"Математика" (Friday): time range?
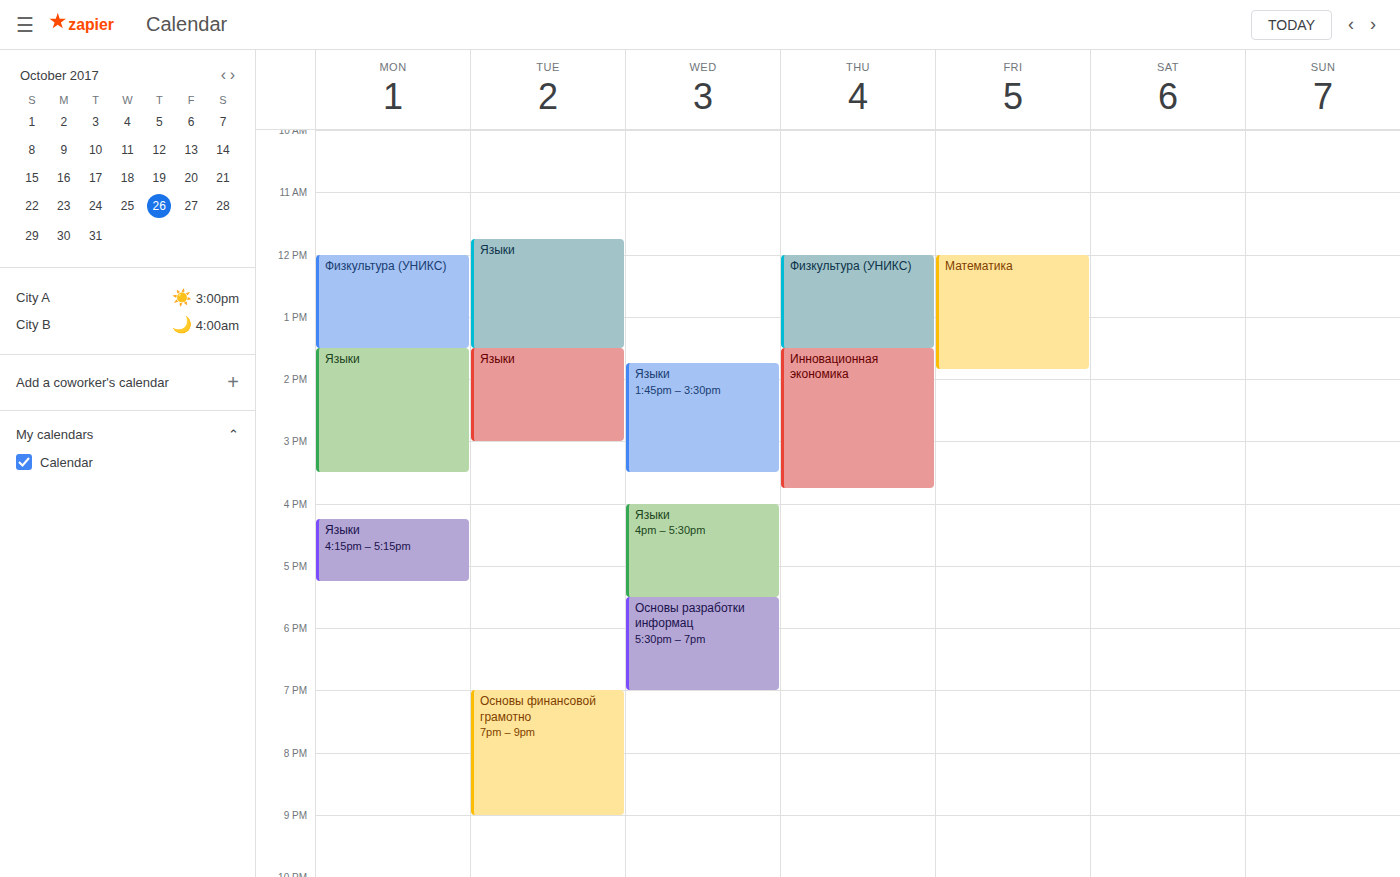
12:00 PM to 1:50 PM